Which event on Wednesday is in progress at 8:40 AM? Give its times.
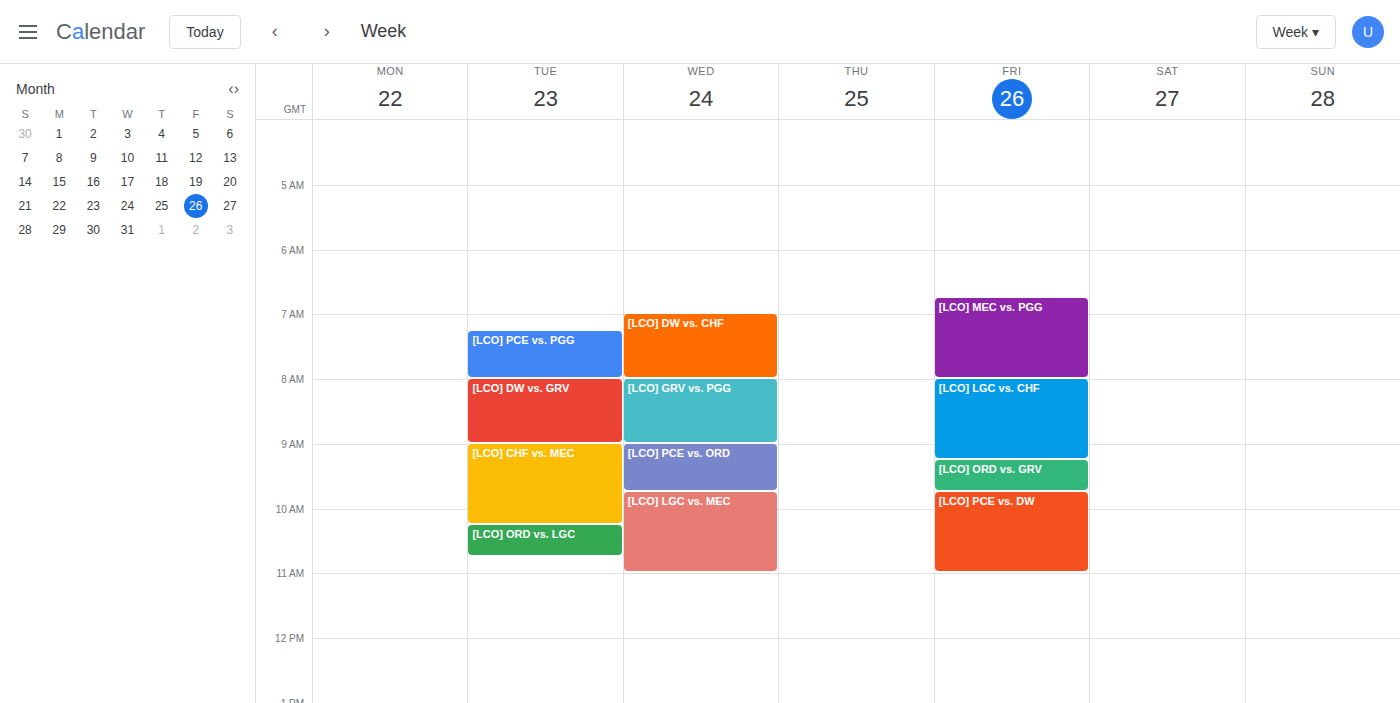
"[LCO] GRV vs. PGG", 8:00 AM to 9:00 AM